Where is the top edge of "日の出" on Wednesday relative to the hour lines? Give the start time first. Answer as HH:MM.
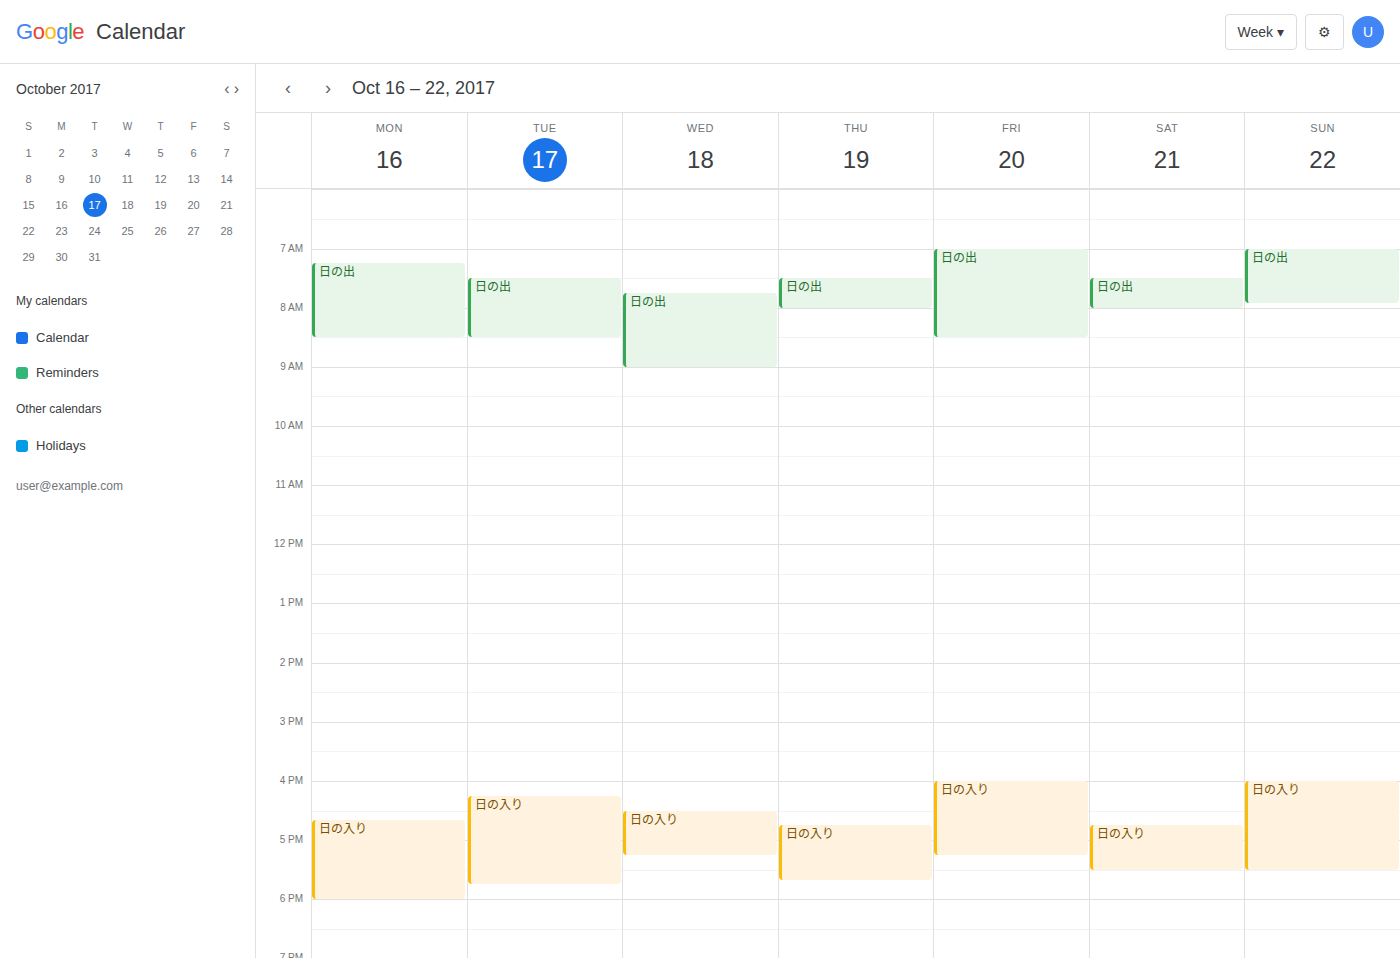
07:45 -- neither: three quarters of the way from the 07:00 line to the 08:00 line.